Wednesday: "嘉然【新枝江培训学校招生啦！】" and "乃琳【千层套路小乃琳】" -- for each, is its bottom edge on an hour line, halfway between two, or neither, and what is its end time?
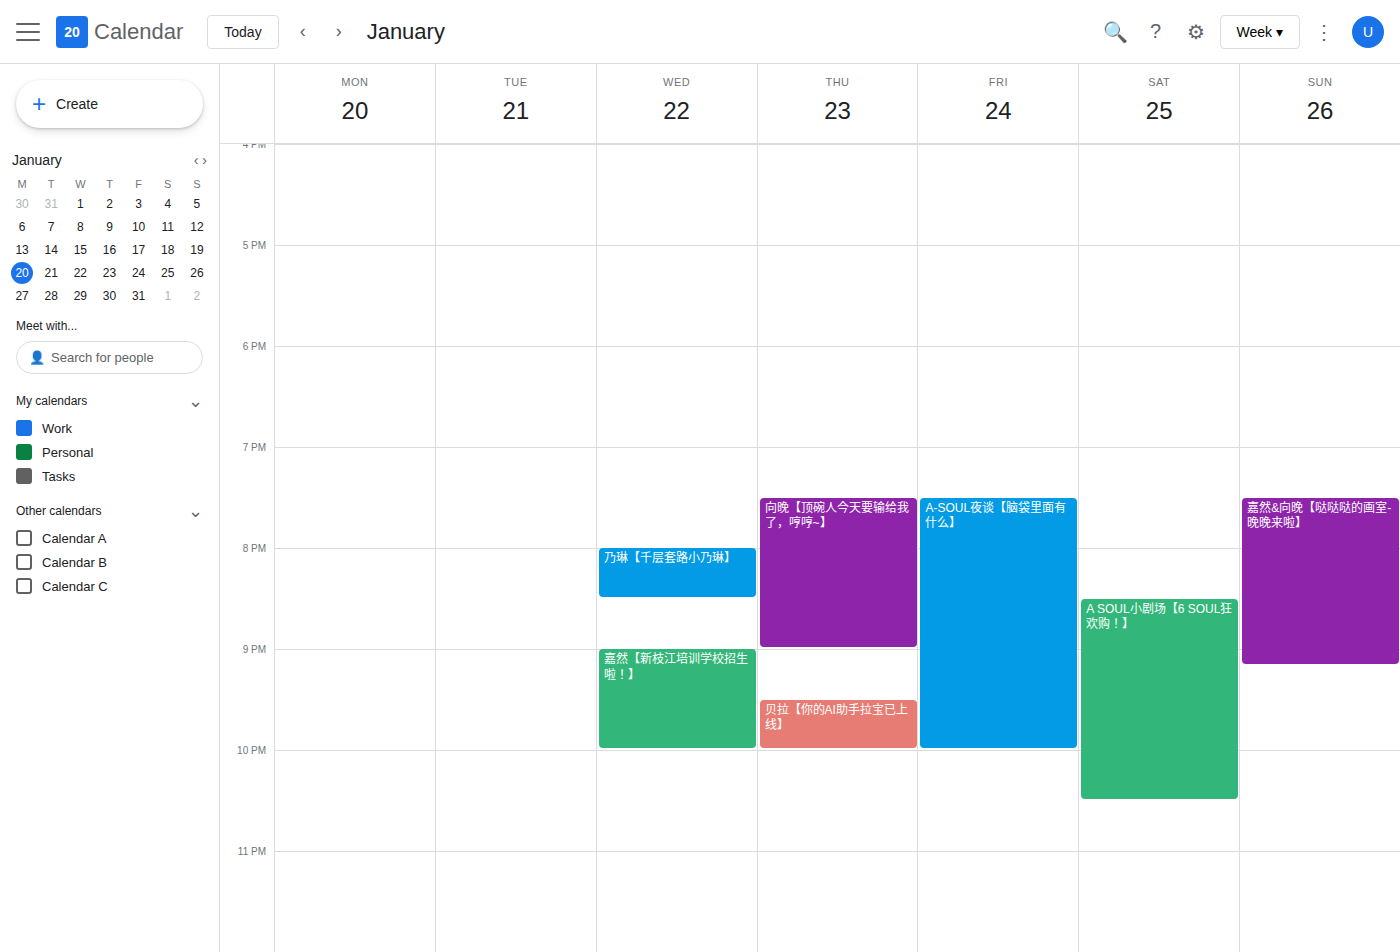
"嘉然【新枝江培训学校招生啦！】": 10:00 PM, exactly on the 10 PM line. "乃琳【千层套路小乃琳】": 8:30 PM, halfway between the 8 PM and 9 PM lines.